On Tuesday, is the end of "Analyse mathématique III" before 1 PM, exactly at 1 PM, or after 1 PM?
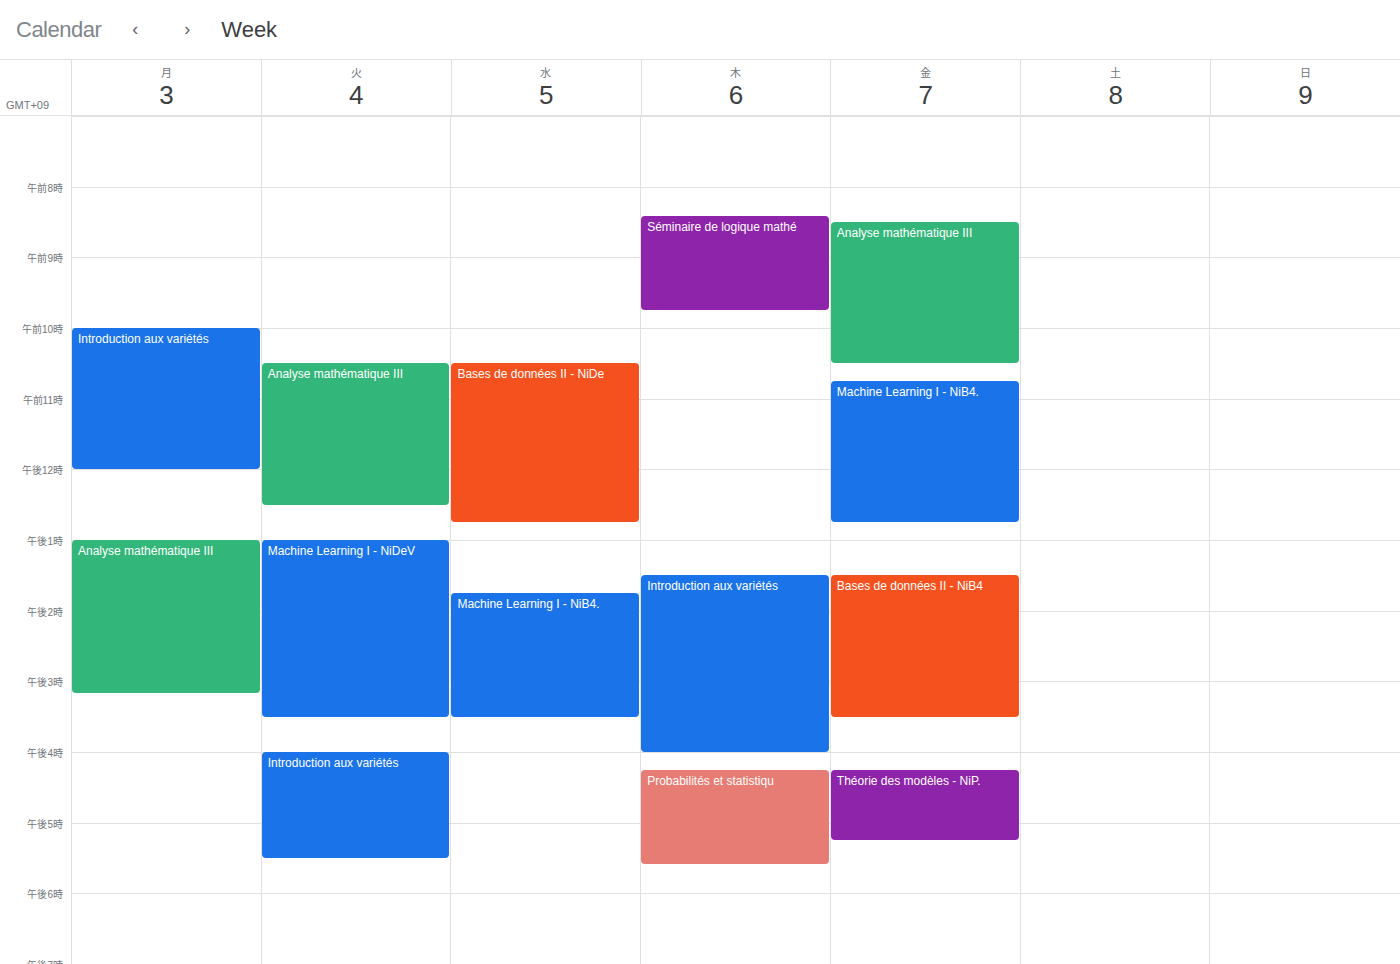
12:30 PM -- before 1 PM, 30 minutes above the 1 PM line.